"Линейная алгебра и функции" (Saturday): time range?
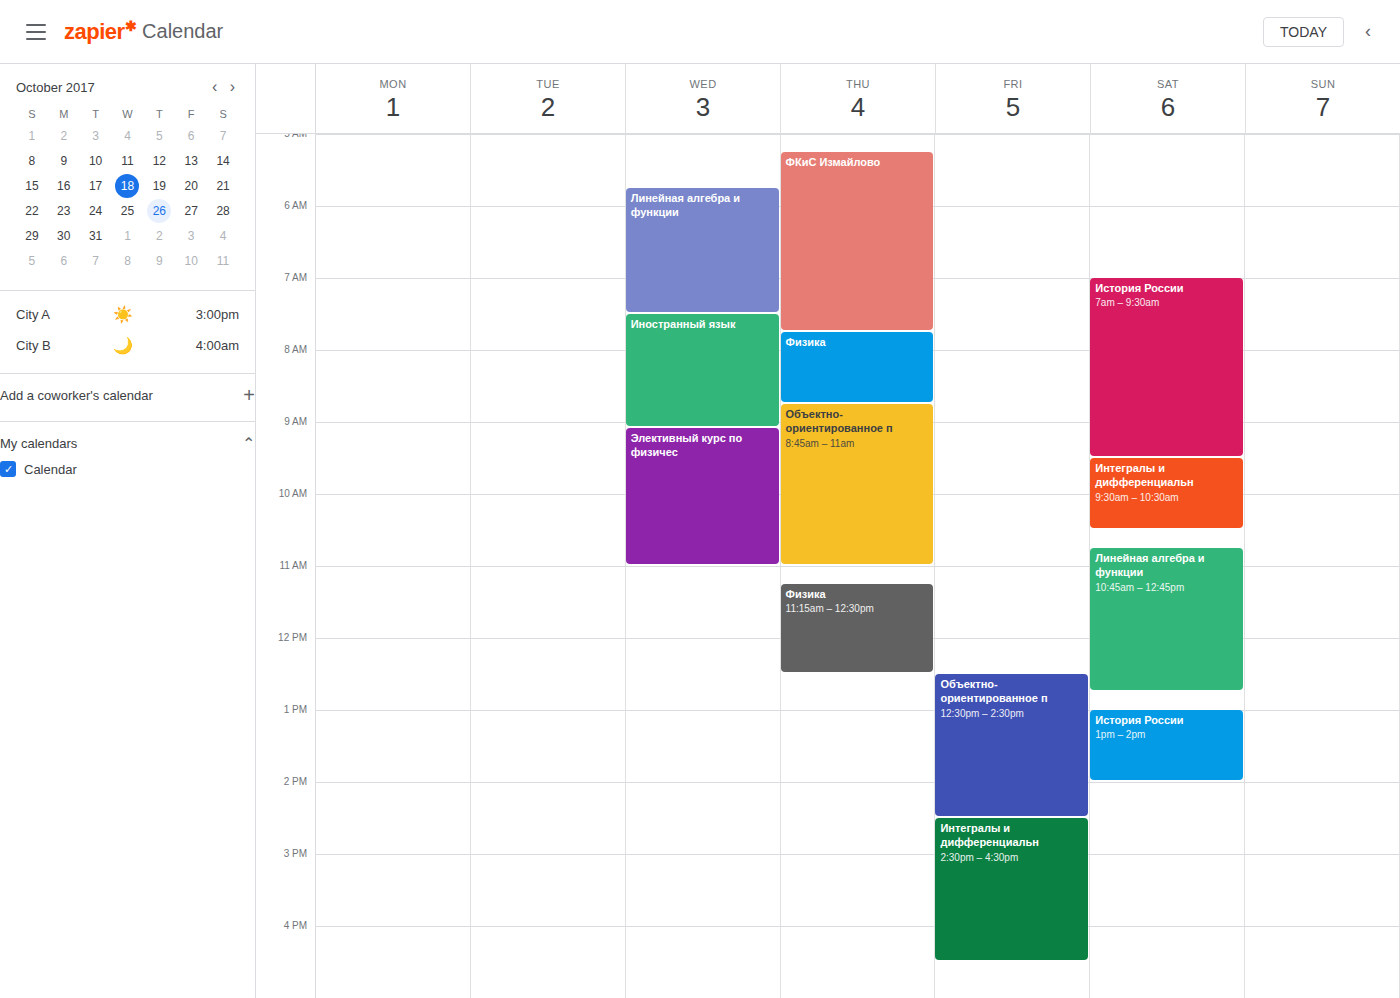
10:45 AM to 12:45 PM